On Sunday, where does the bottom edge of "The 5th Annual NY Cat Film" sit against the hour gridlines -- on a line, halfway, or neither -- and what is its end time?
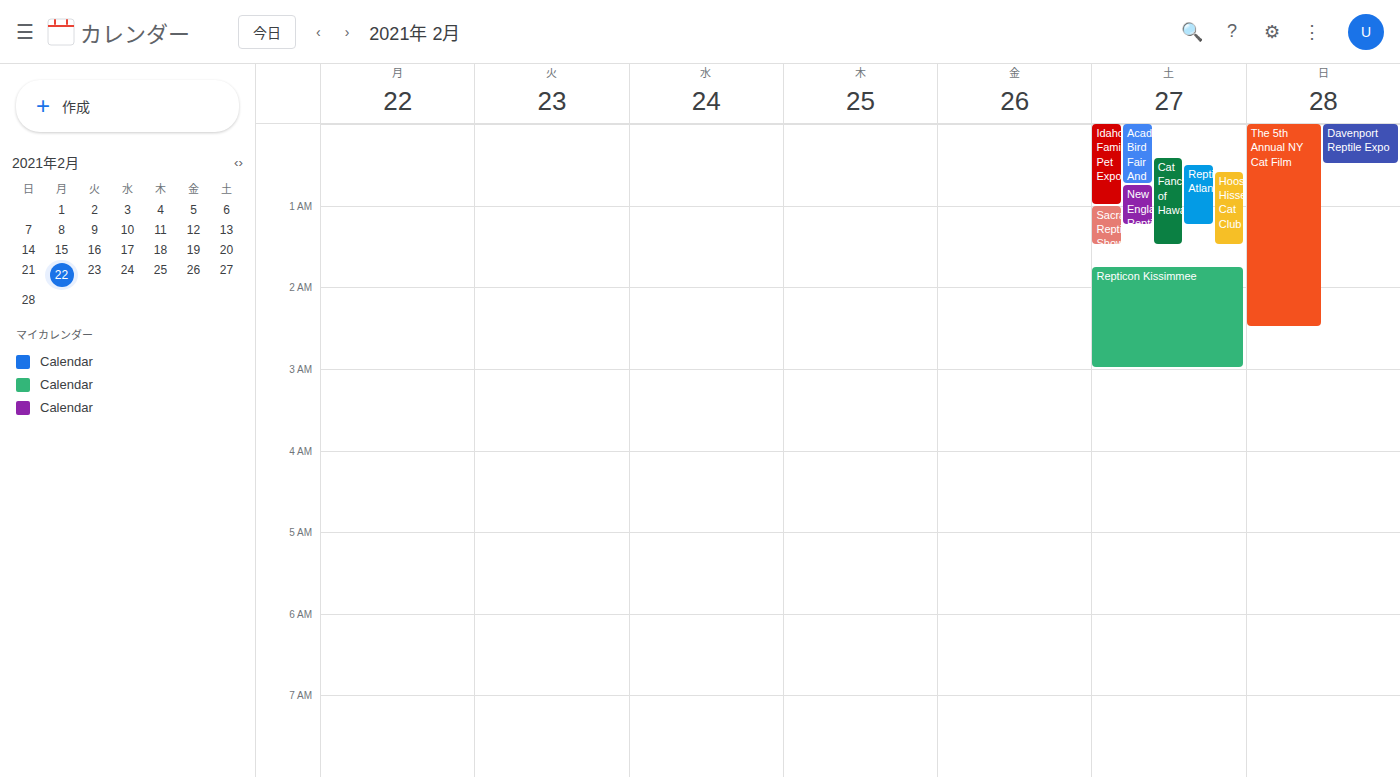
2:30 AM -- halfway between the 2 AM and 3 AM lines.